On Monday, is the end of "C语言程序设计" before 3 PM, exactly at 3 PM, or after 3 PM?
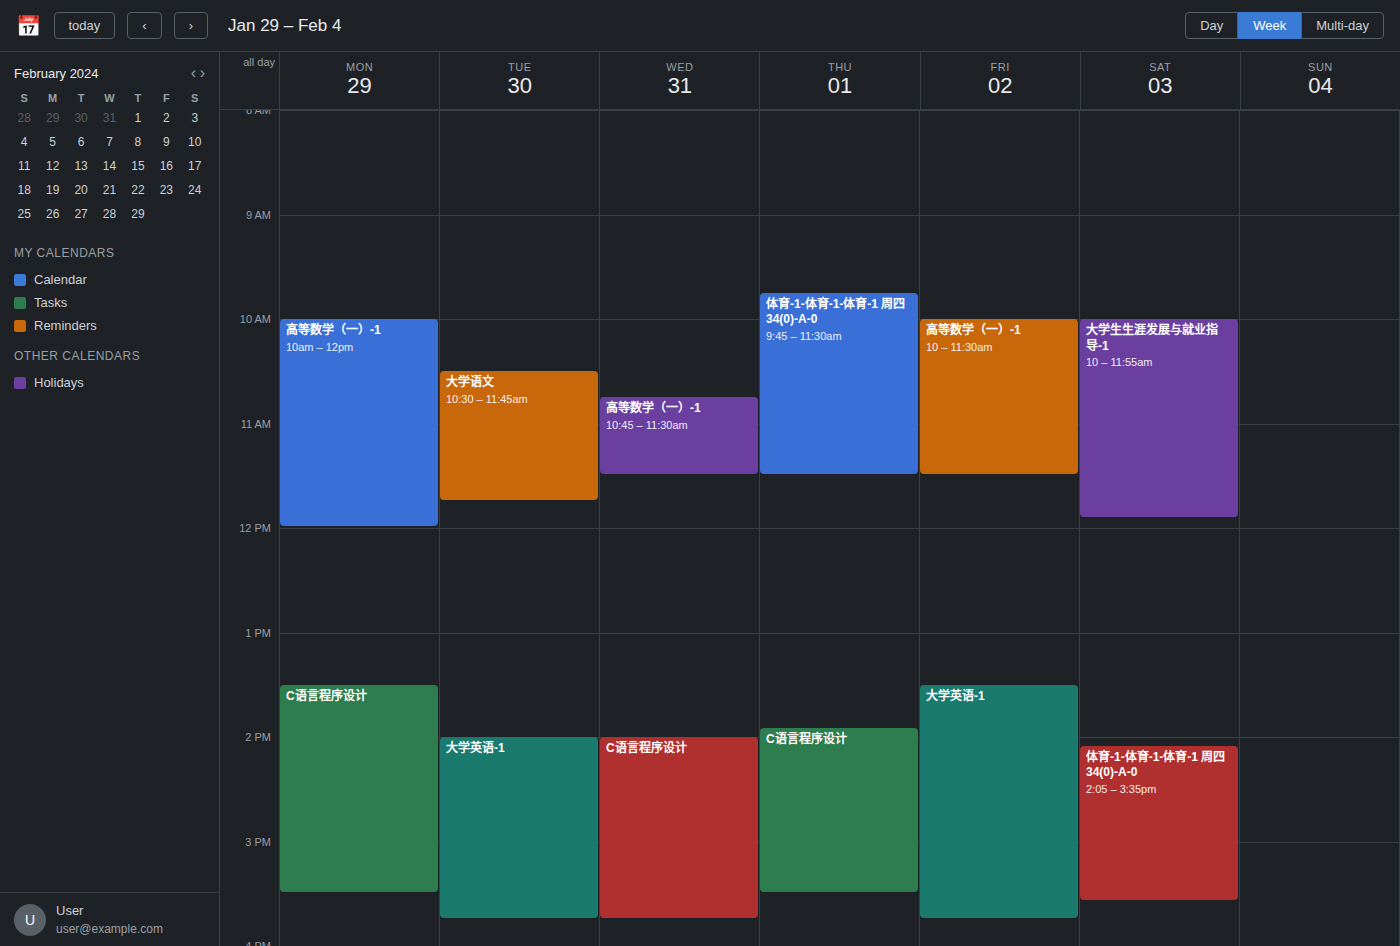
3:30 PM -- after 3 PM, 30 minutes below the 3 PM line.